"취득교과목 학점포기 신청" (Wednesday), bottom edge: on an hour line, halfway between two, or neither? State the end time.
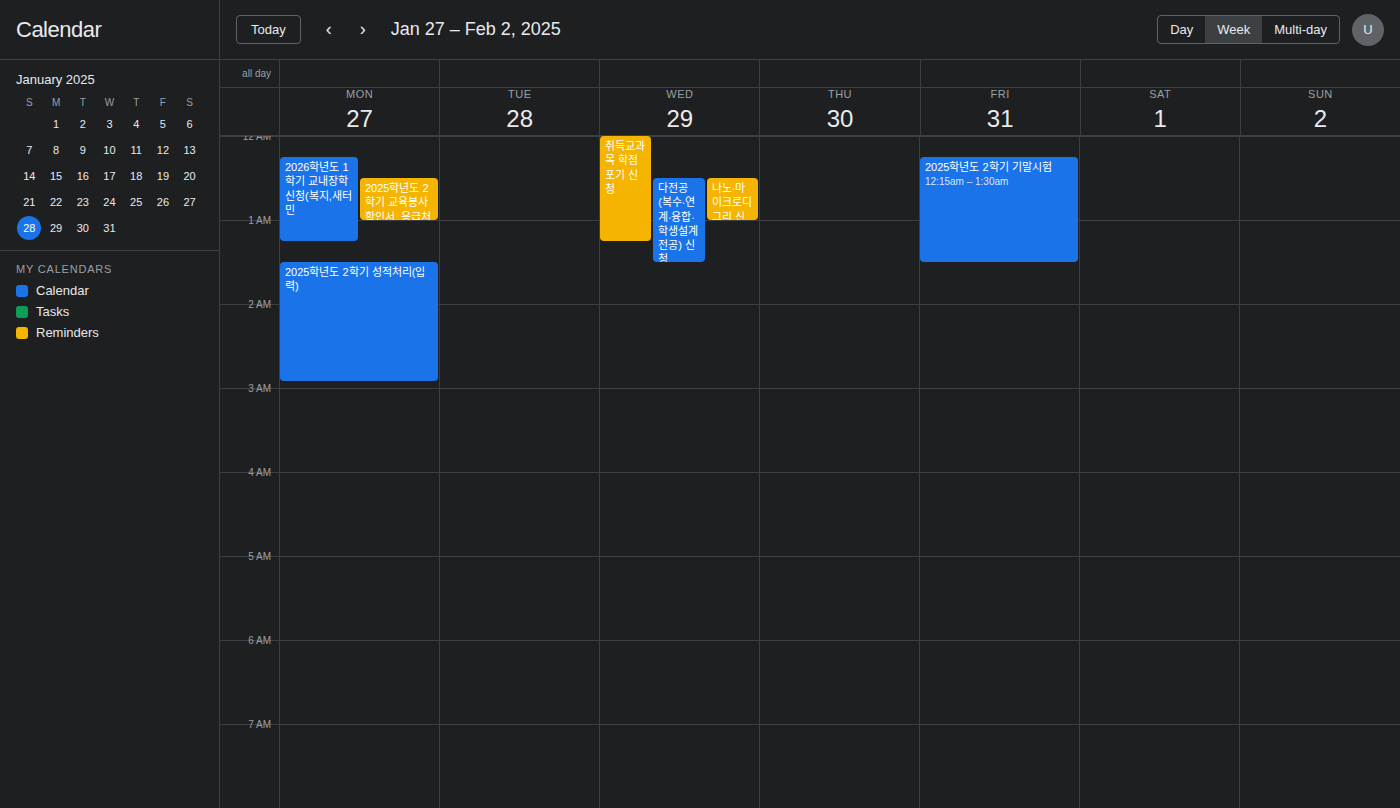
1:15 AM -- neither: a quarter of the way from the 1 AM line to the 2 AM line.